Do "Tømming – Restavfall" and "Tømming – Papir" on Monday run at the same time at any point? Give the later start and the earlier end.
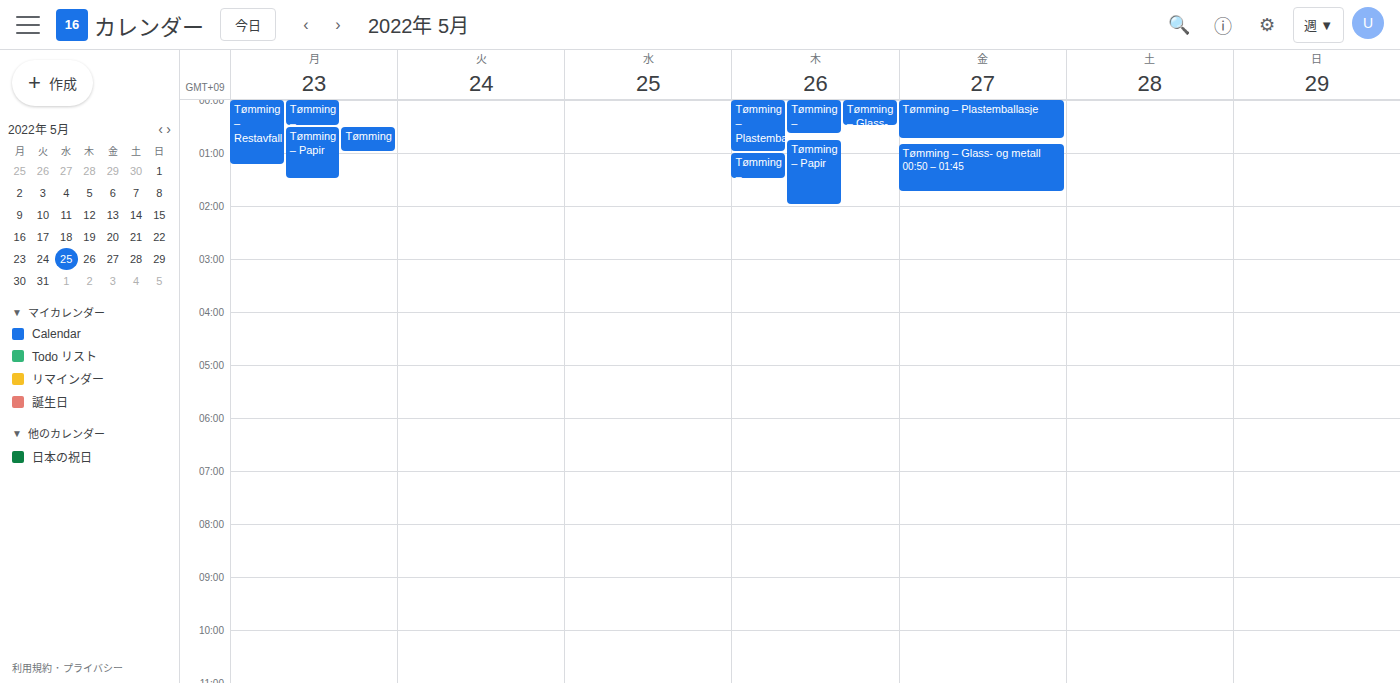
"Tømming – Papir" starts at 12:30 AM, before "Tømming – Restavfall" ends at 1:15 AM -- they overlap.